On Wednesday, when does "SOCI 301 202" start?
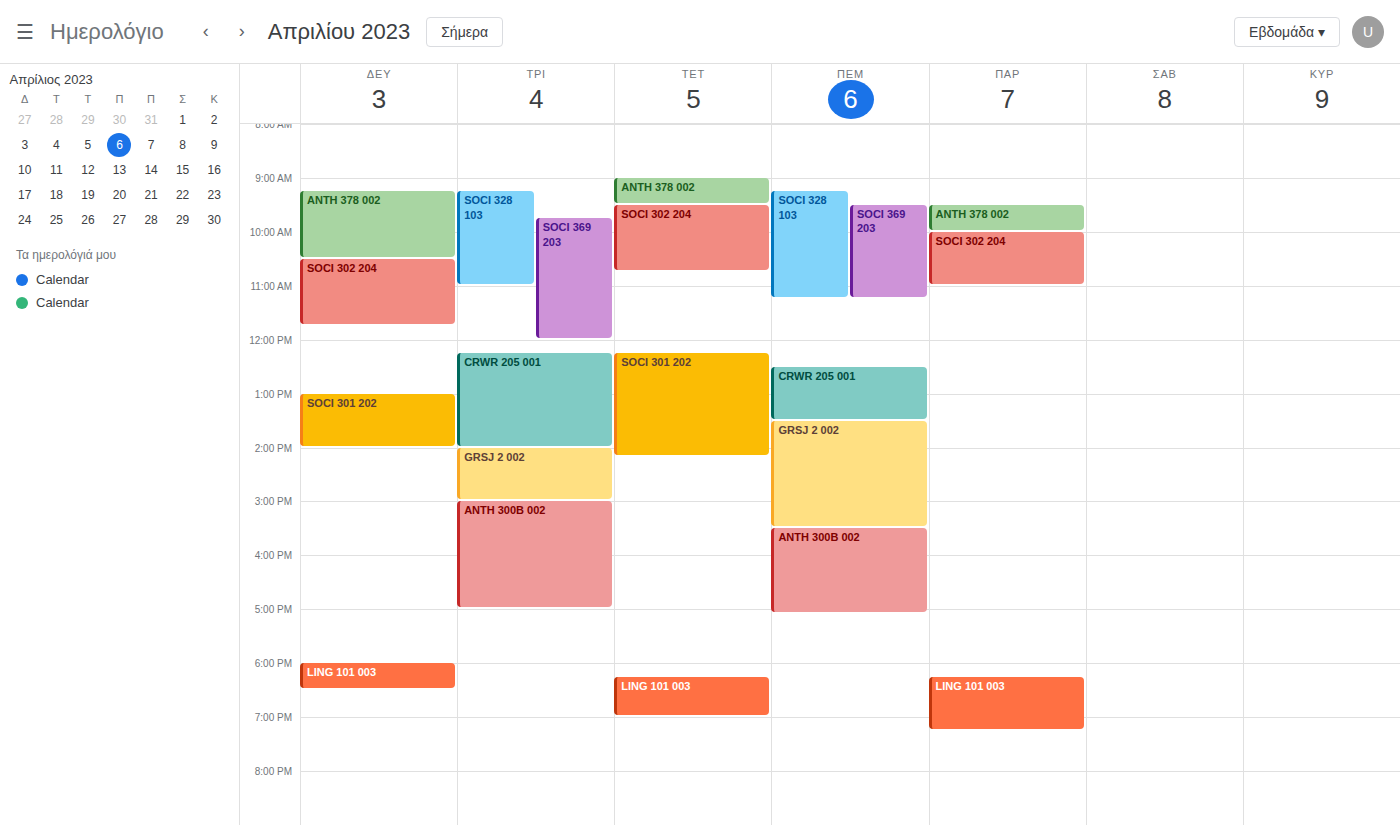
12:15 PM